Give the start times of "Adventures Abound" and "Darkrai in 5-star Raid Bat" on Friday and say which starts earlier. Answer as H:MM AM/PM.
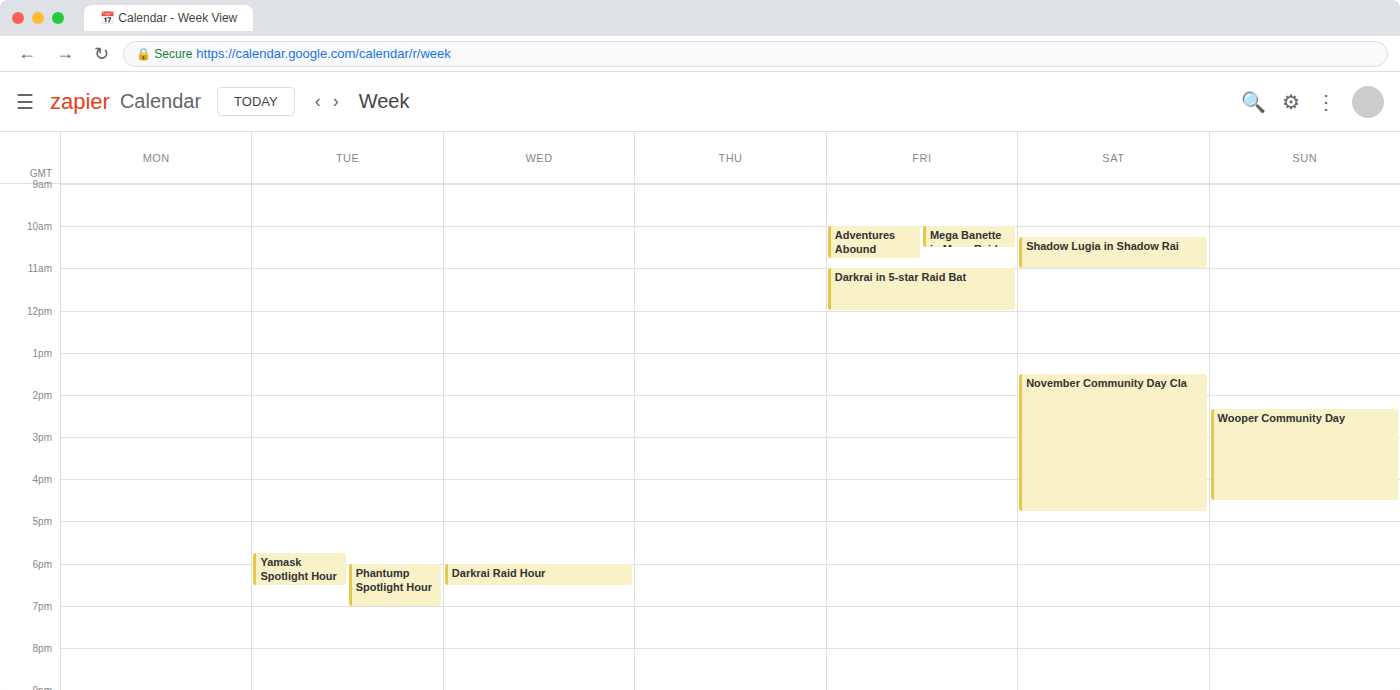
"Adventures Abound" 10:00 AM; "Darkrai in 5-star Raid Bat" 11:00 AM.